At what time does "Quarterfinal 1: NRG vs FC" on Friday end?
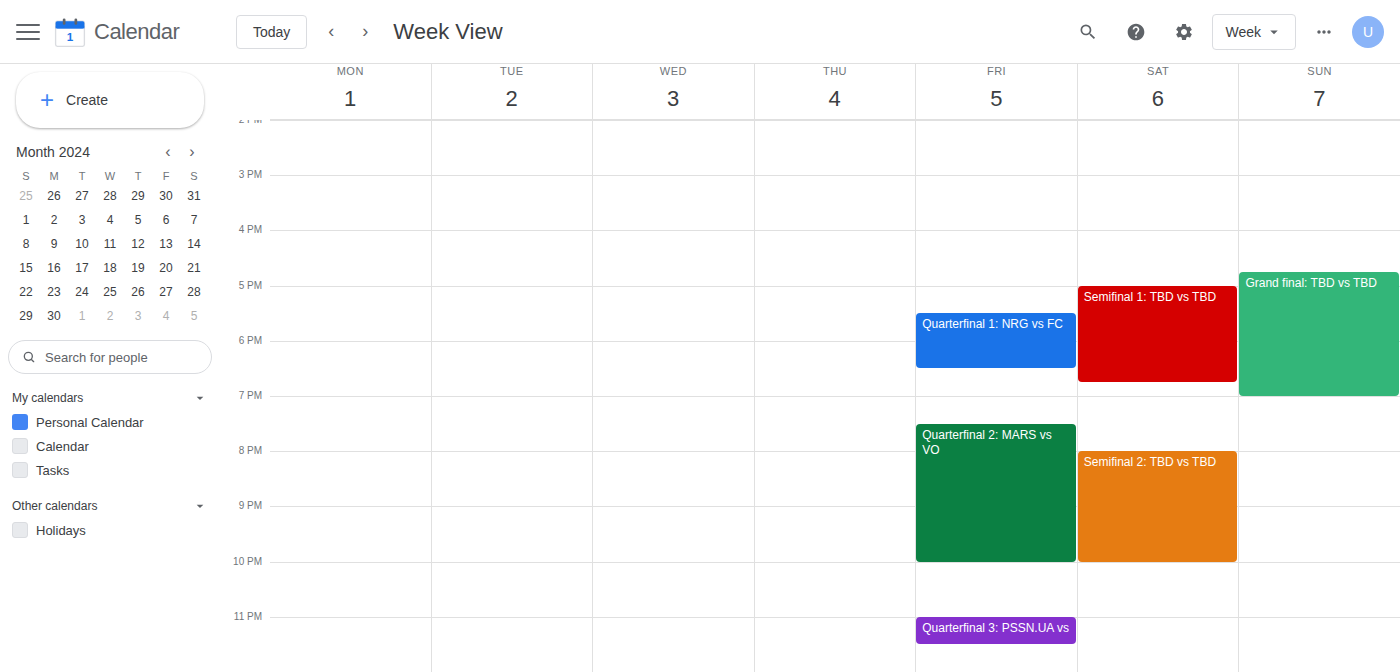
6:30 PM